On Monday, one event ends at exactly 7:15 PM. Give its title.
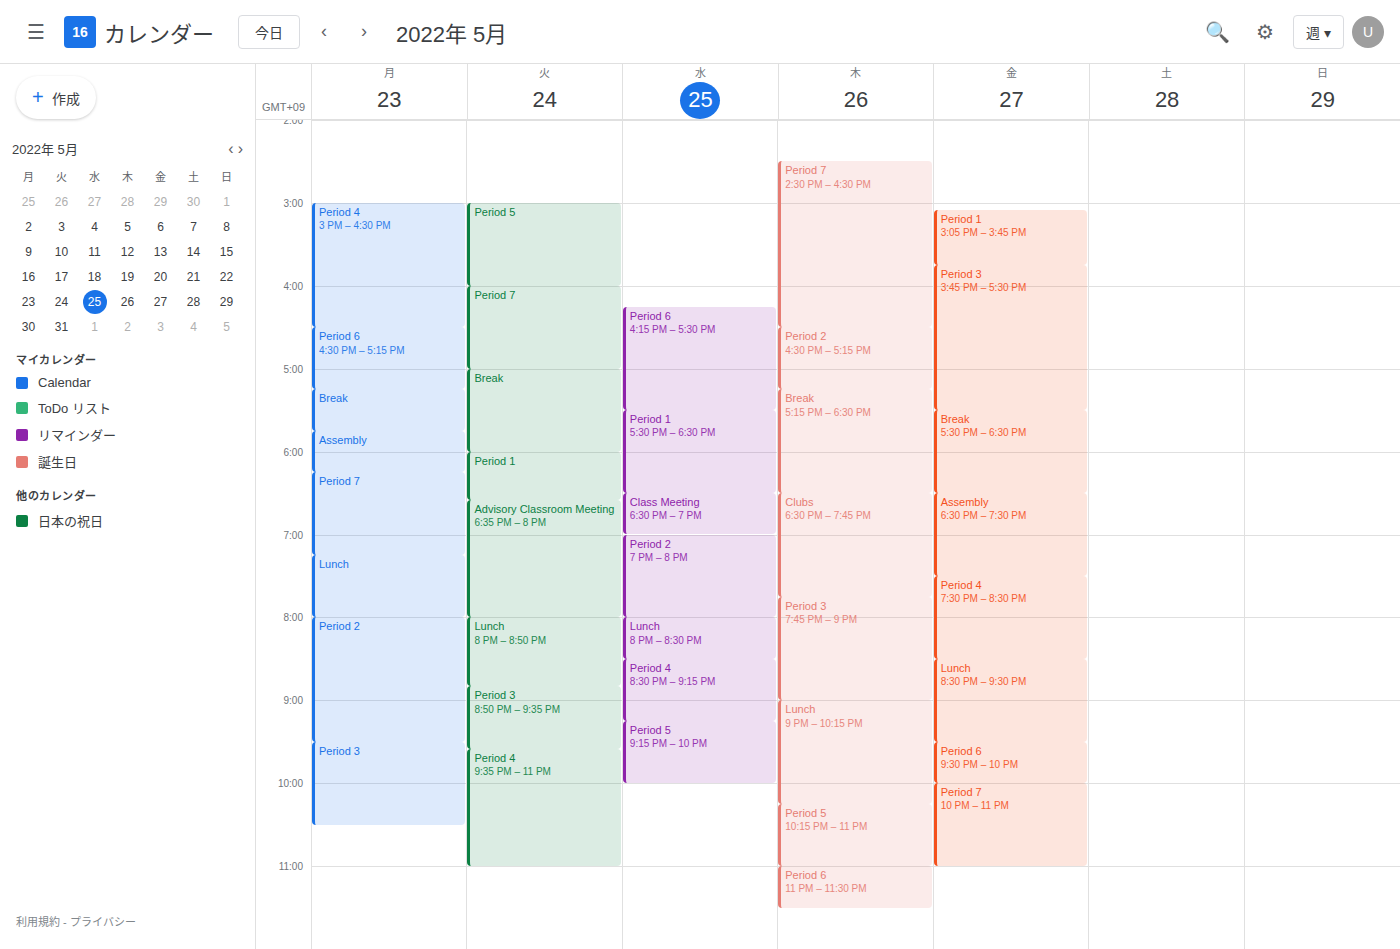
"Period 7"